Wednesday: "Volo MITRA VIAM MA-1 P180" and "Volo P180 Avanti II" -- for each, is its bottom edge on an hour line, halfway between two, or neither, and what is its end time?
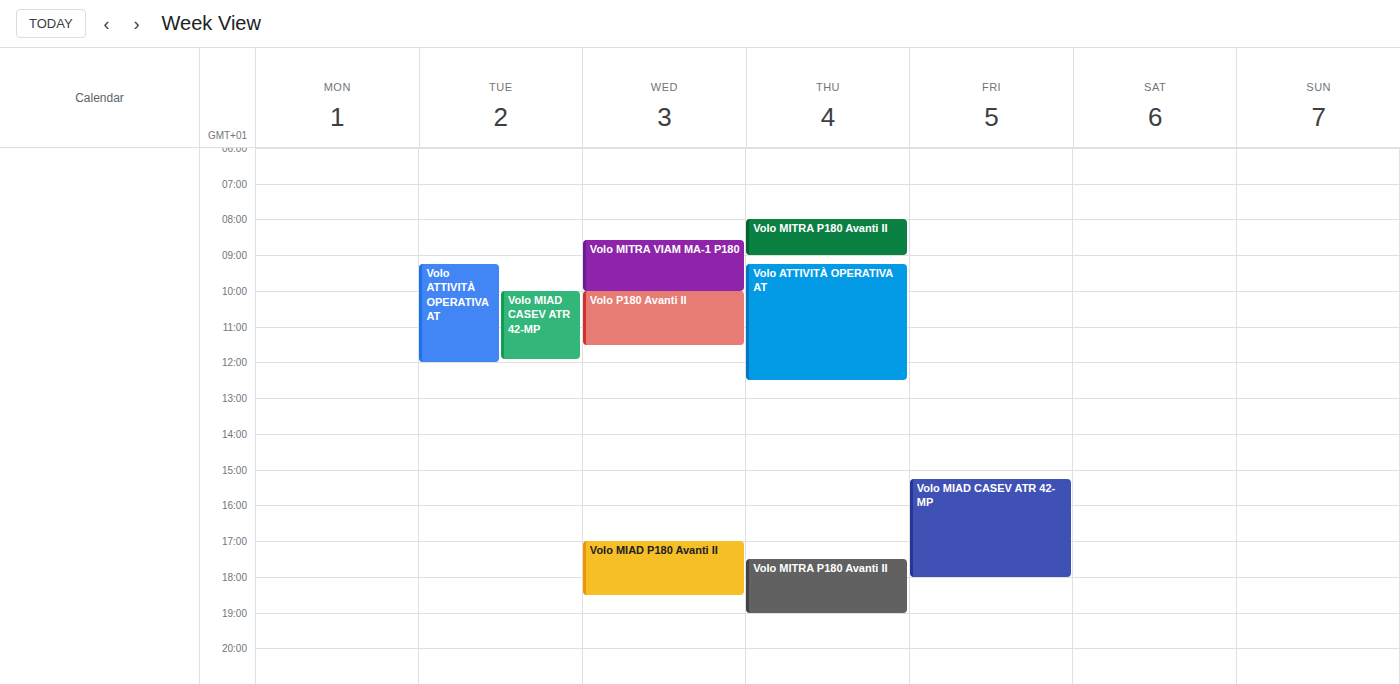
"Volo MITRA VIAM MA-1 P180": 10:00 AM, exactly on the 10 AM line. "Volo P180 Avanti II": 11:30 AM, halfway between the 11 AM and 12 PM lines.